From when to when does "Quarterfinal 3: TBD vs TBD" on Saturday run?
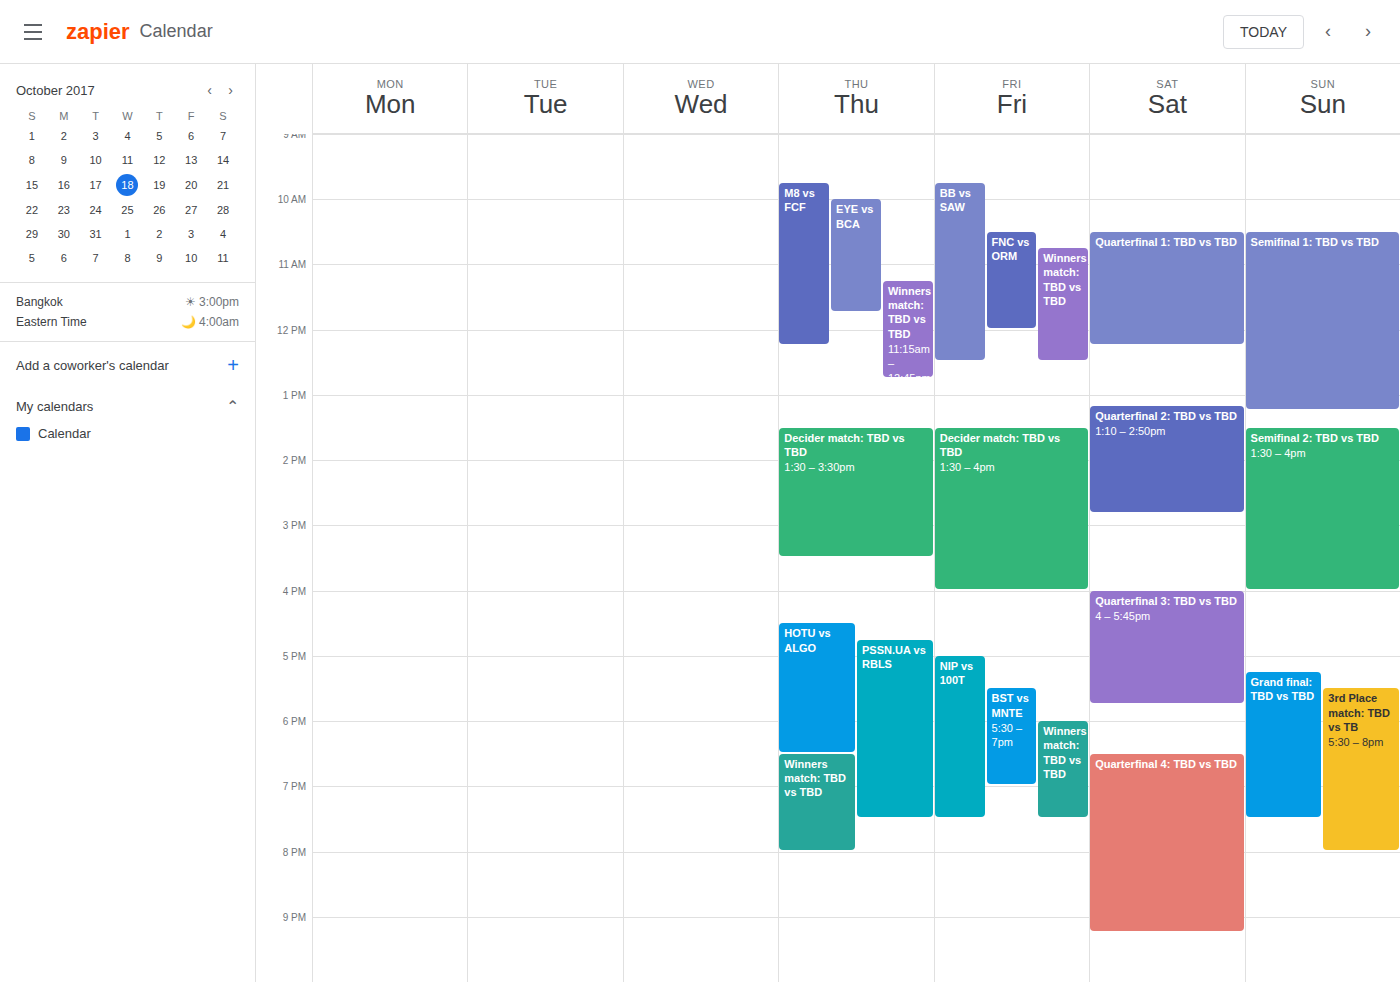
4:00 PM to 5:45 PM